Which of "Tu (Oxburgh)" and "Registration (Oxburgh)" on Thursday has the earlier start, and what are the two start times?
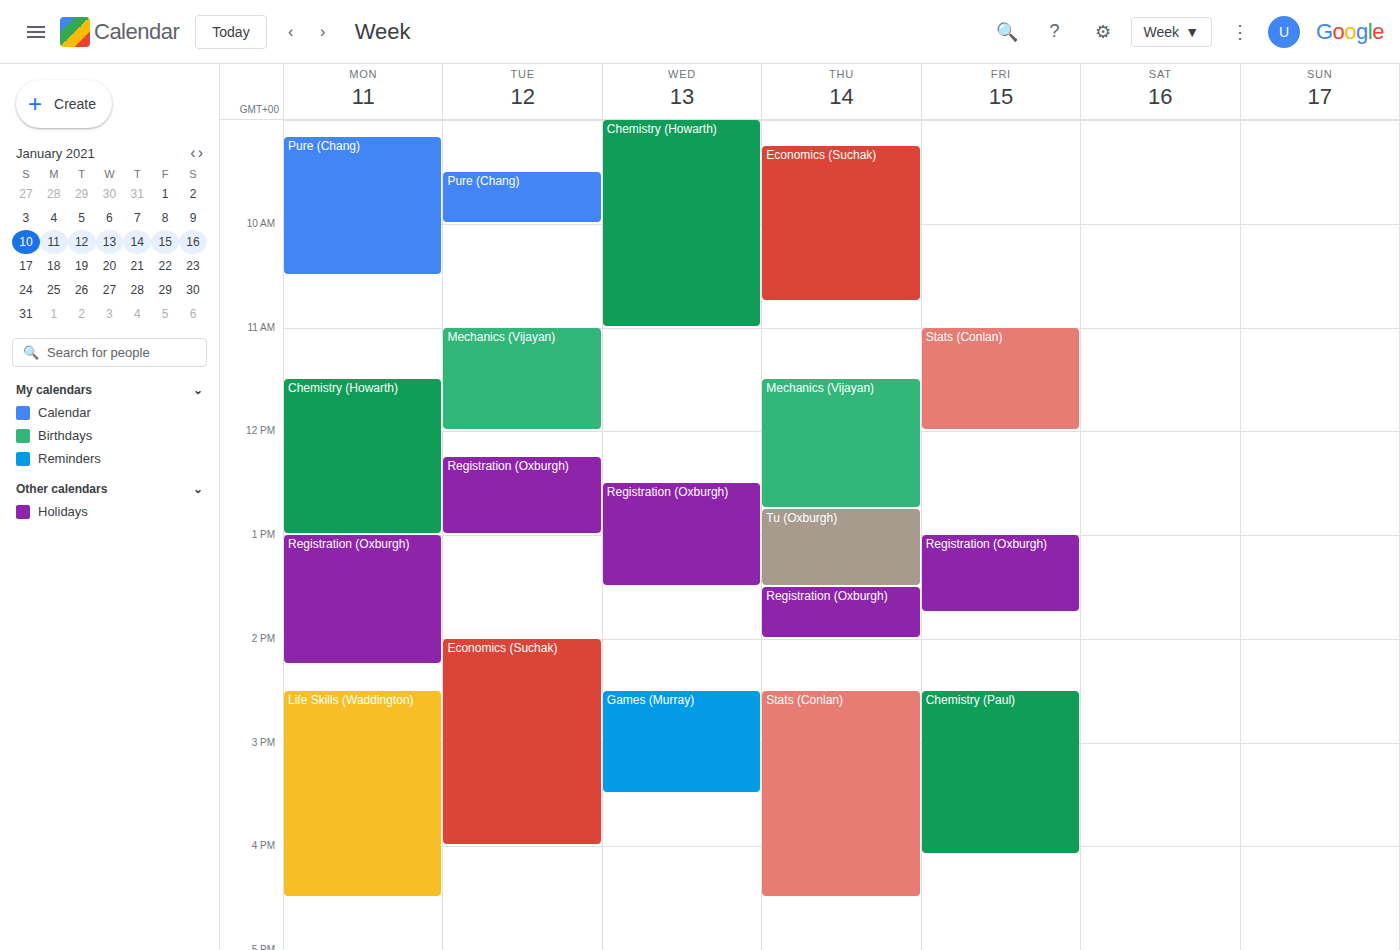
"Tu (Oxburgh)" 12:45 PM; "Registration (Oxburgh)" 1:30 PM.